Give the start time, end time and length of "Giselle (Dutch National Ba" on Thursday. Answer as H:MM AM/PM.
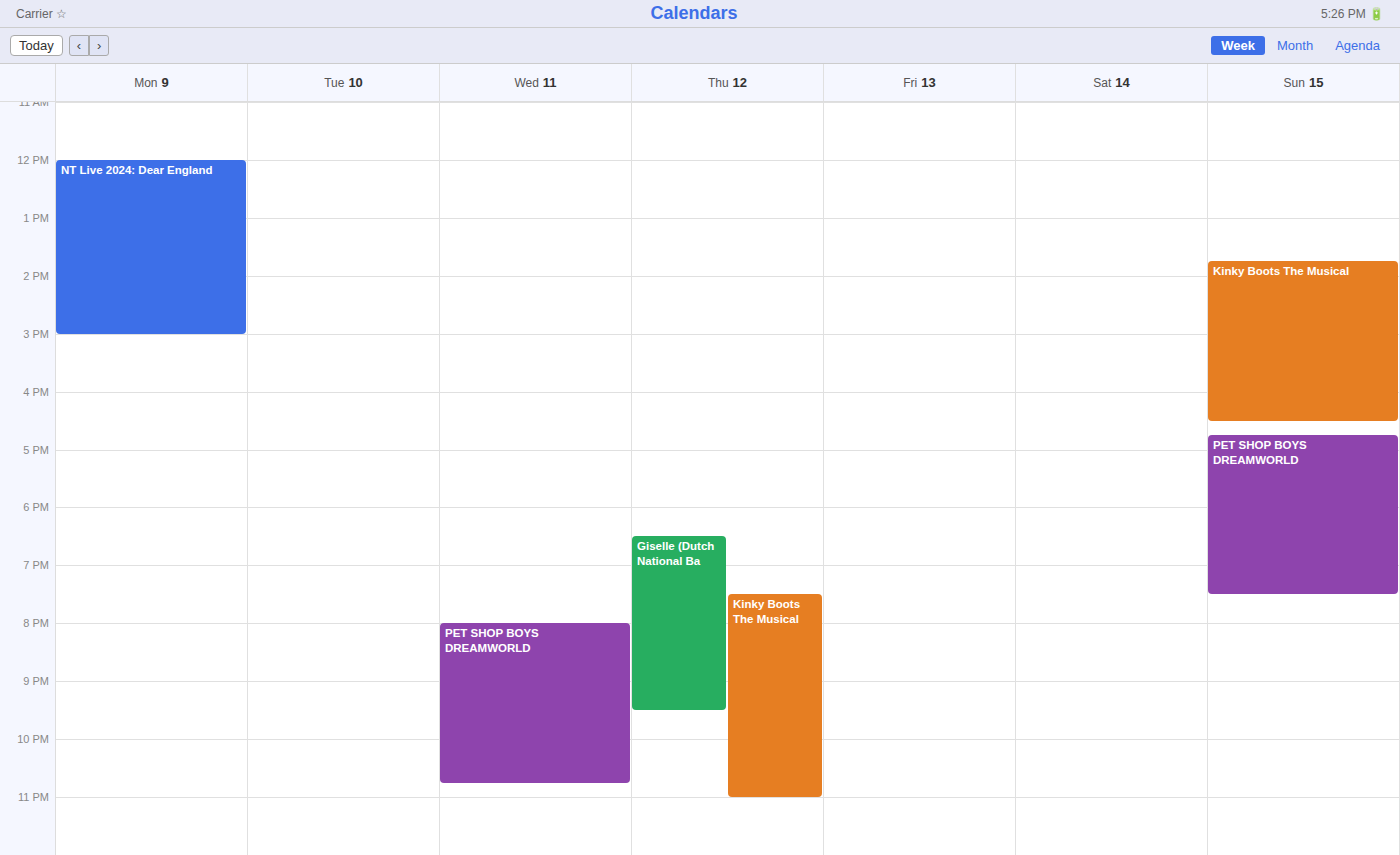
6:30 PM to 9:30 PM, 3 hours